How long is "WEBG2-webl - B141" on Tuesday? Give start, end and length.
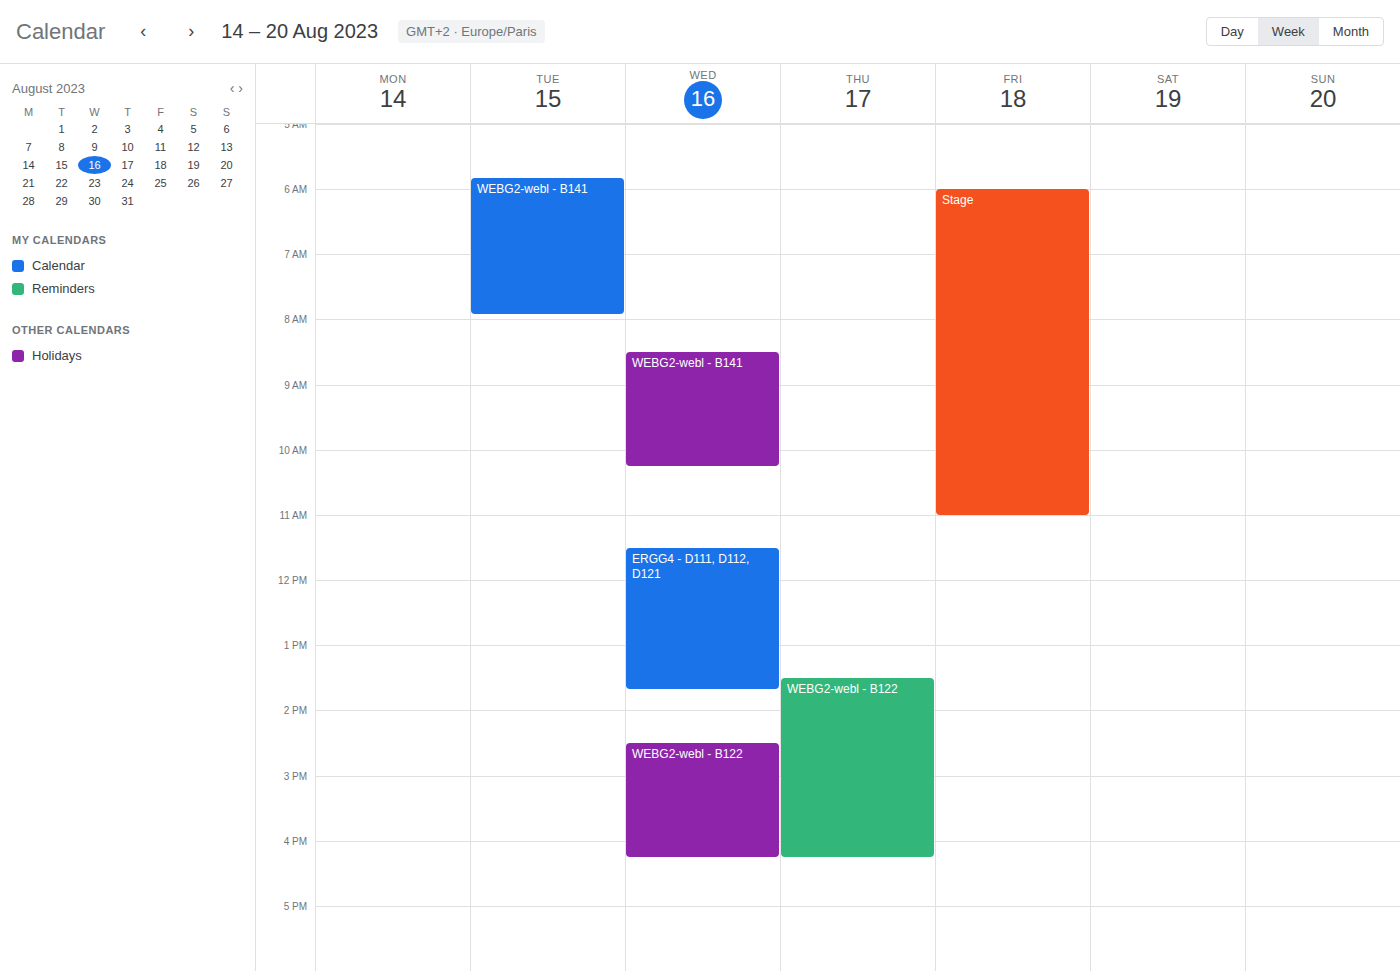
5:50 AM to 7:55 AM, 2 hours 5 minutes